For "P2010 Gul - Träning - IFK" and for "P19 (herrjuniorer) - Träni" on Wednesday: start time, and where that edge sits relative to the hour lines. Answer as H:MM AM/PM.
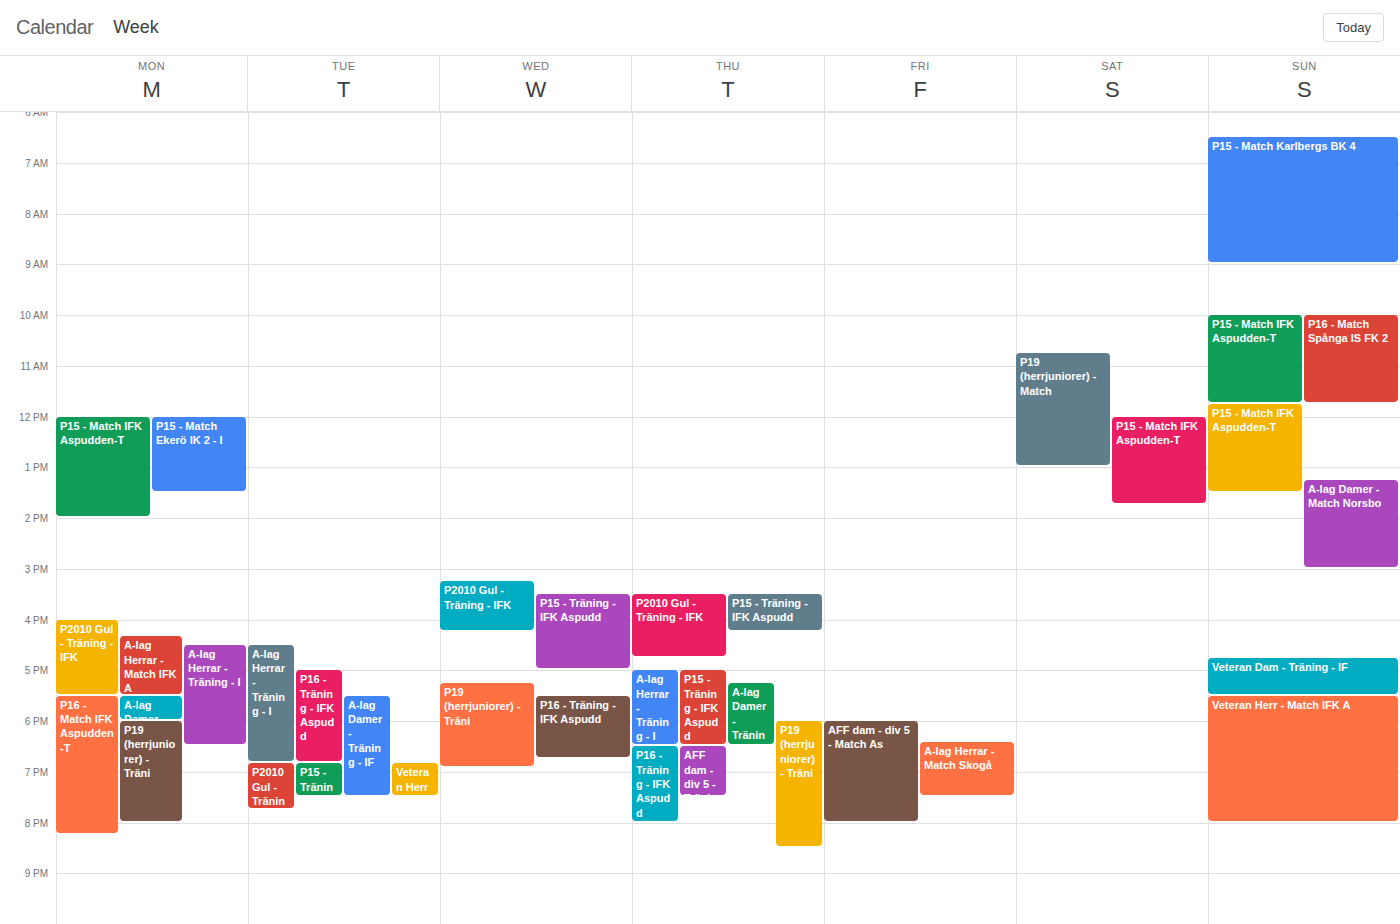
"P2010 Gul - Träning - IFK": 3:15 PM, neither: a quarter of the way from the 3 PM line to the 4 PM line. "P19 (herrjuniorer) - Träni": 5:15 PM, neither: a quarter of the way from the 5 PM line to the 6 PM line.